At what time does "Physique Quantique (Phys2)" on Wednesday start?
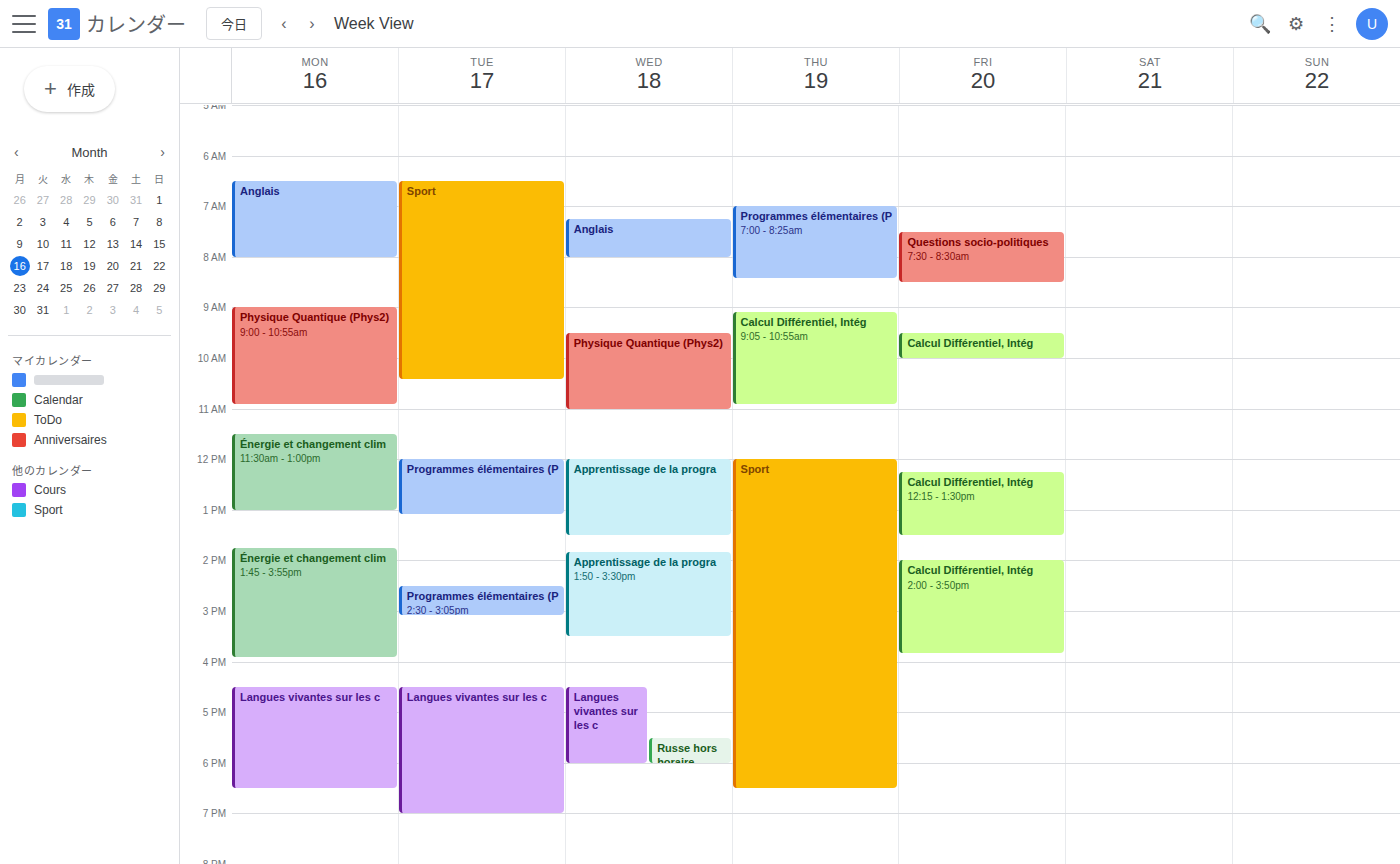
9:30 AM